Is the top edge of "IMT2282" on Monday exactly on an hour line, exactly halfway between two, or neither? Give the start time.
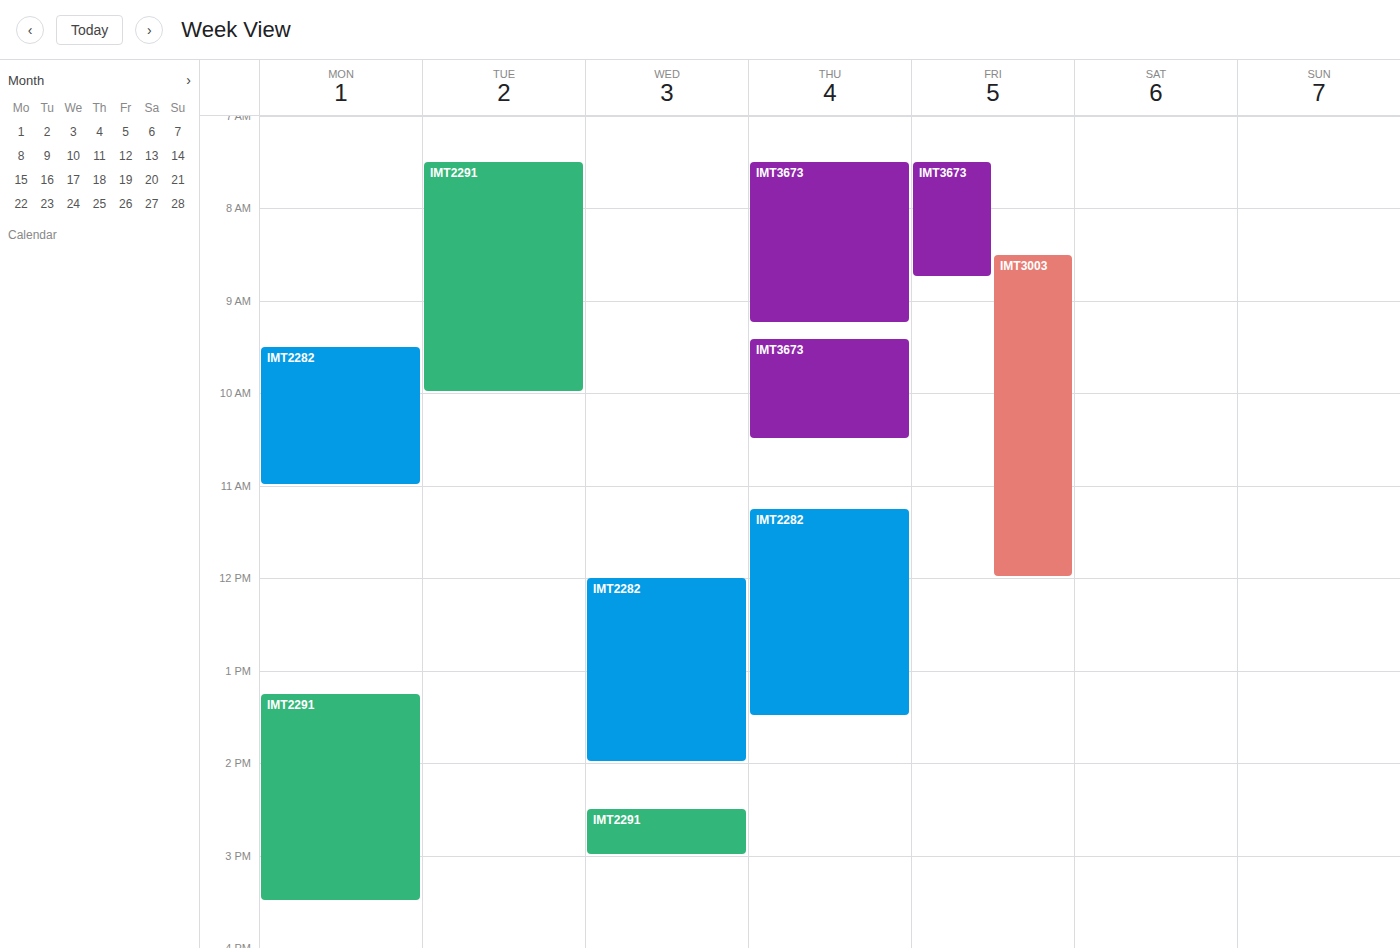
9:30 AM -- halfway between the 9 AM and 10 AM lines.